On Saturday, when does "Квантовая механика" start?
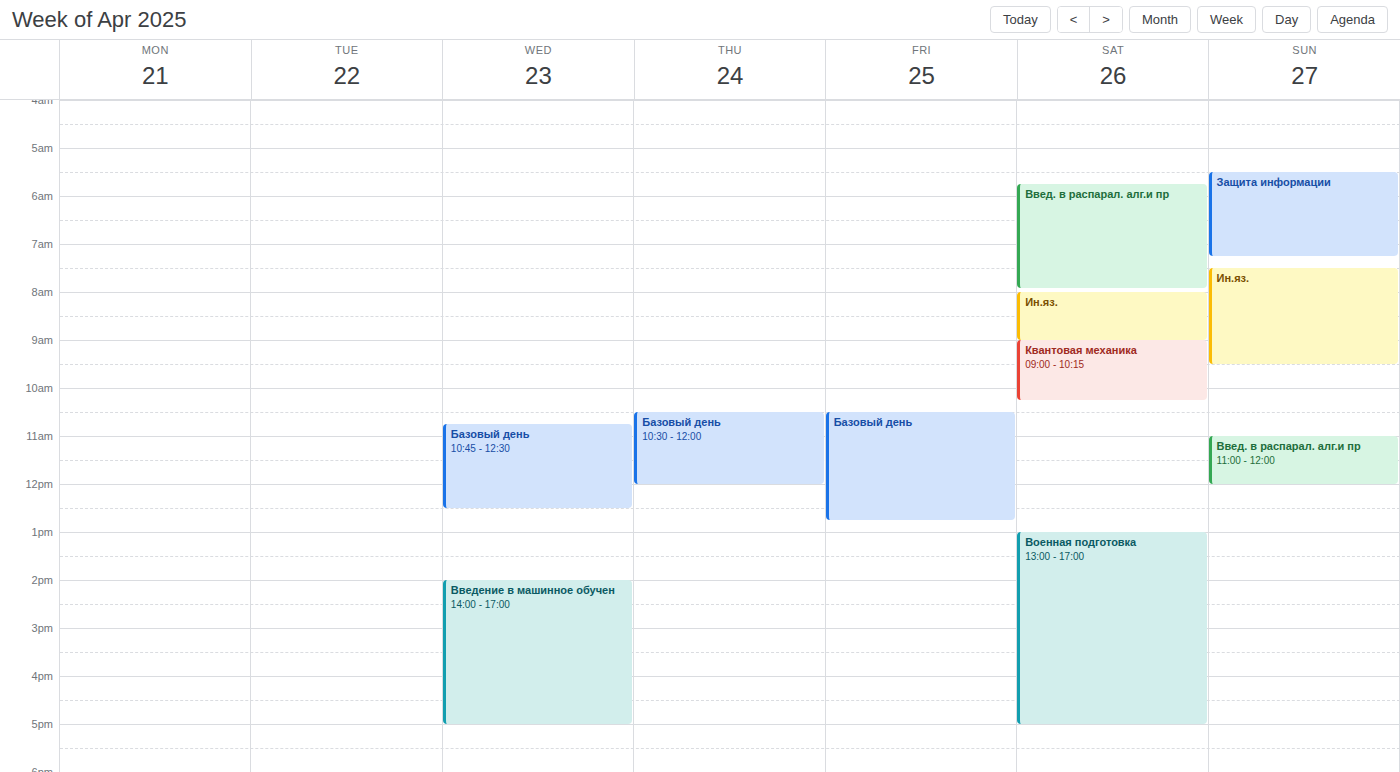
9:00 AM